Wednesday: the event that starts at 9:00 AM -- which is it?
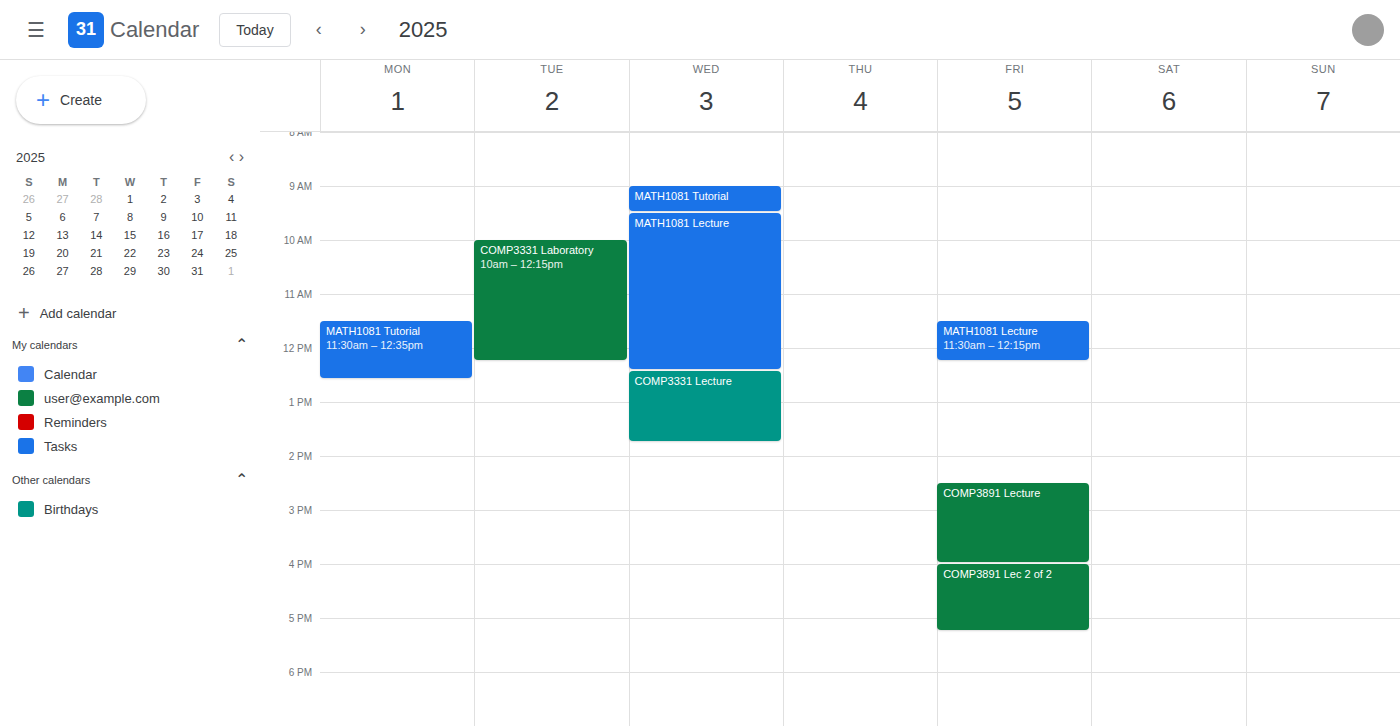
"MATH1081 Tutorial"